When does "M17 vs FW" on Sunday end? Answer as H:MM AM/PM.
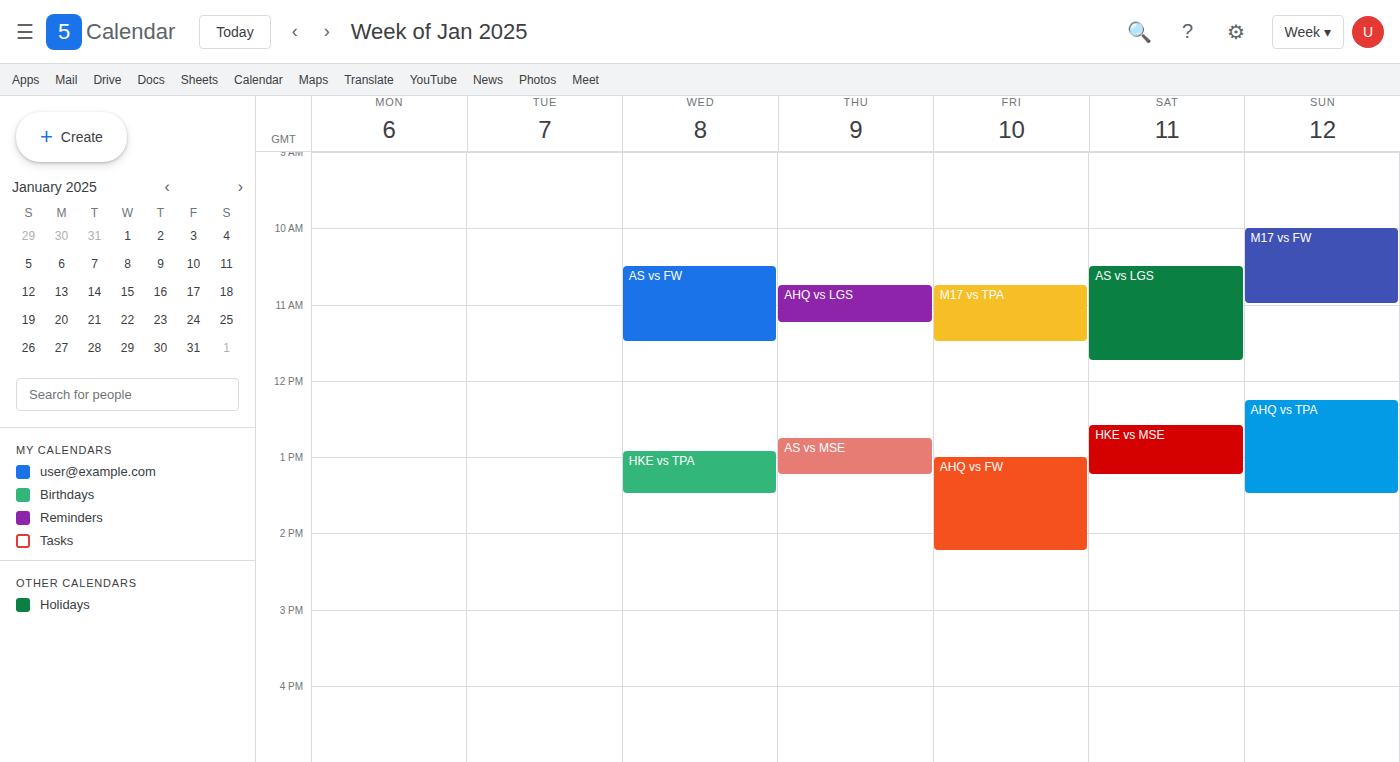
11:00 AM